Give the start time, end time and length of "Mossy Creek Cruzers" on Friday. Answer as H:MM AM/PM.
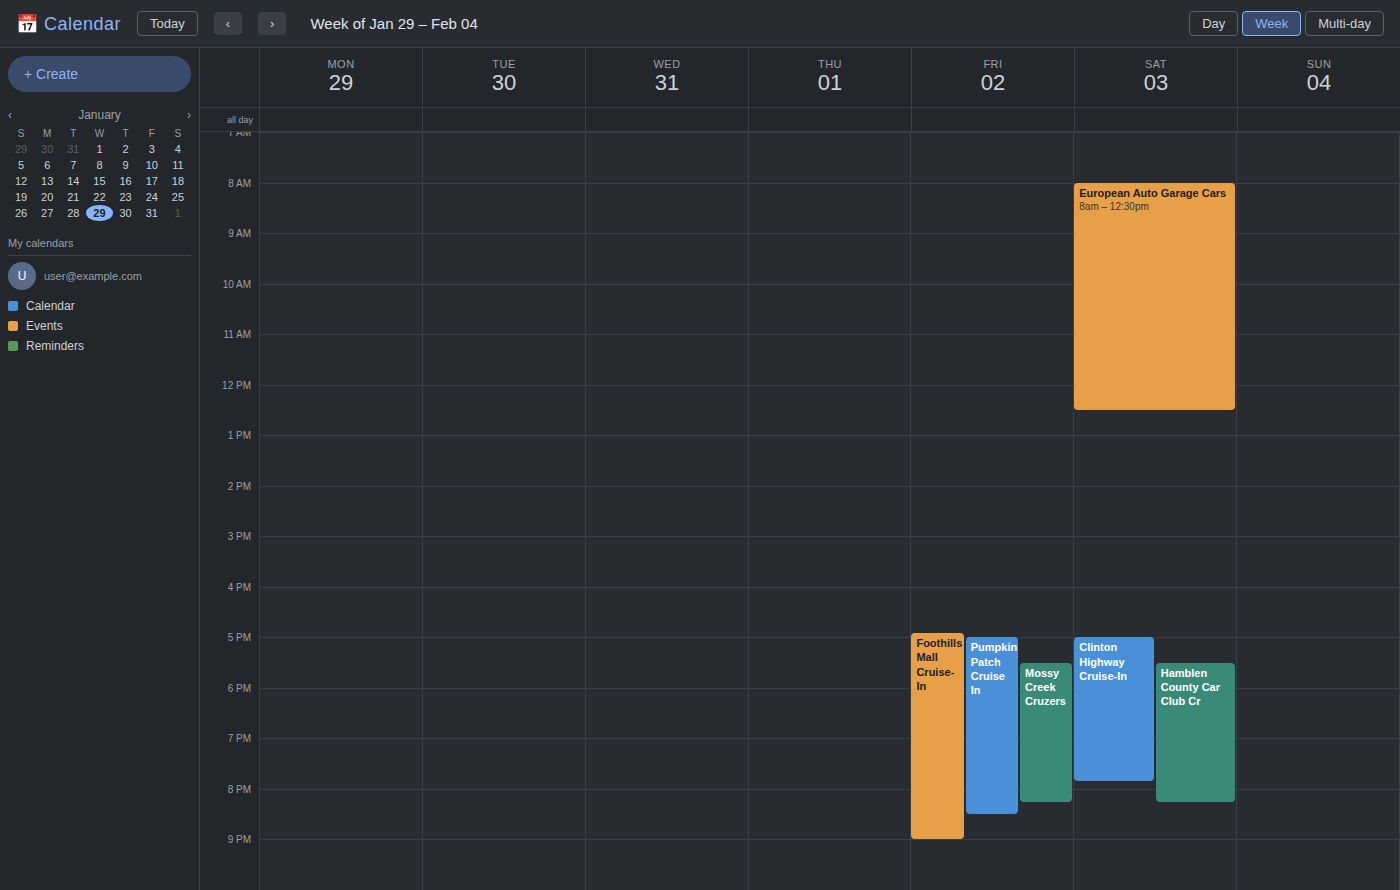
5:30 PM to 8:15 PM, 2 hours 45 minutes